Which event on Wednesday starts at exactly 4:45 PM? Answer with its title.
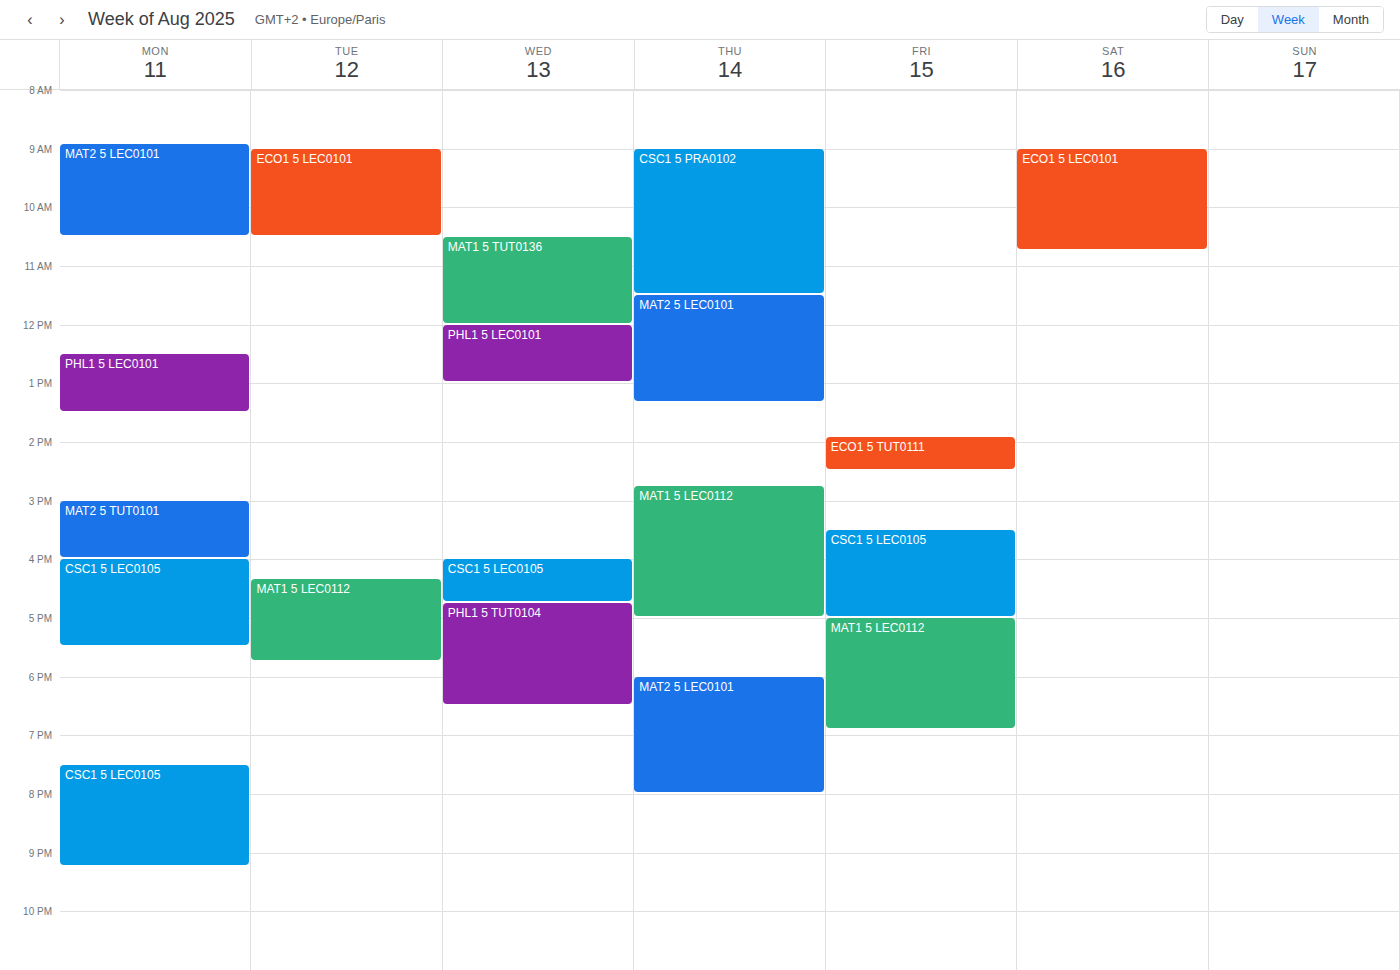
"PHL1 5 TUT0104"